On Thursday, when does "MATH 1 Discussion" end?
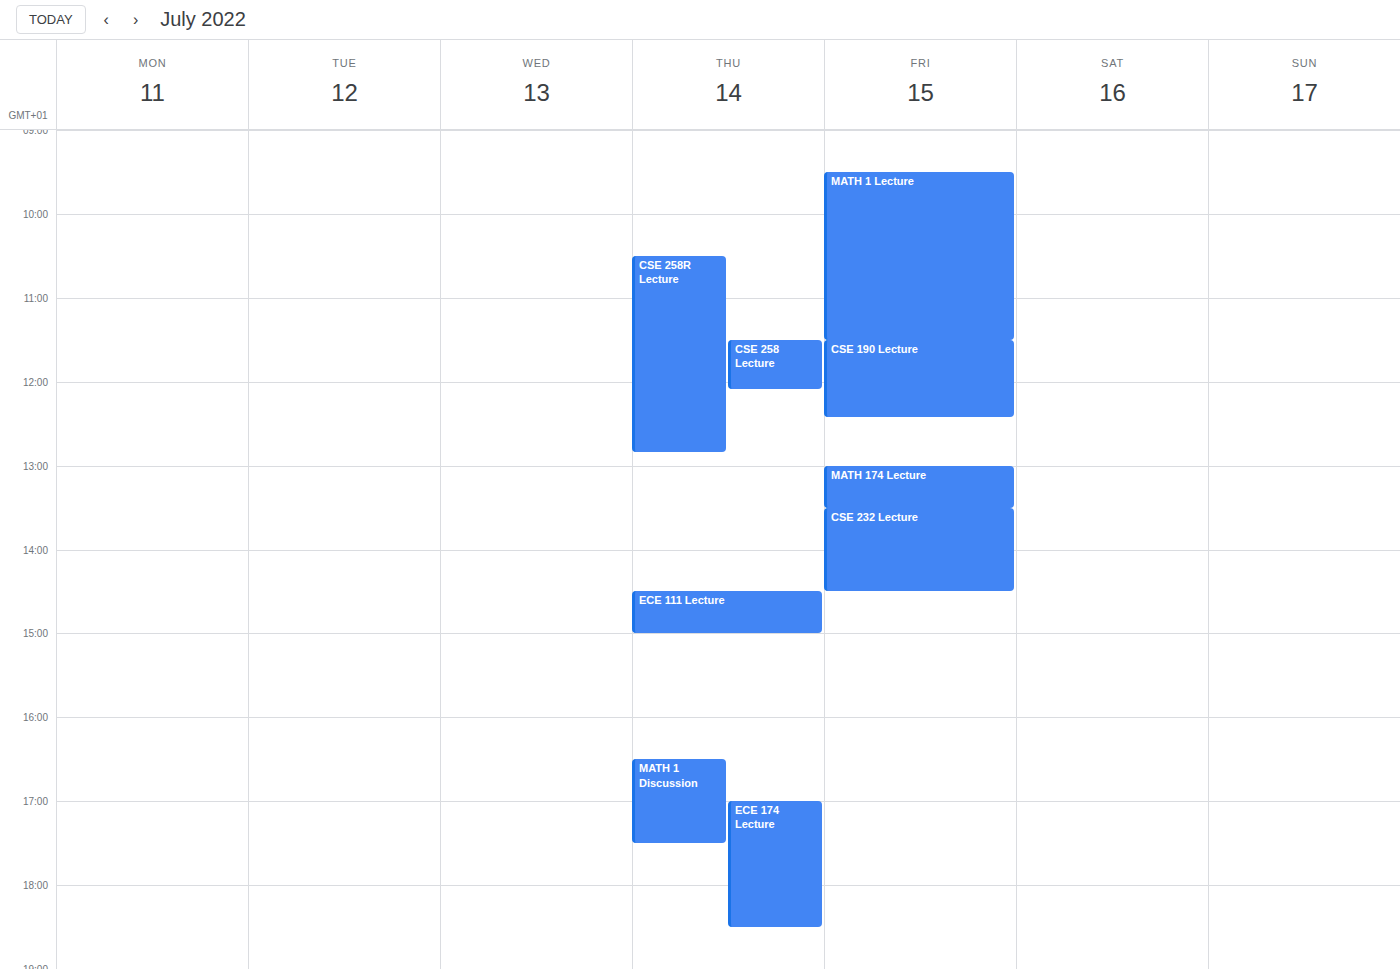
5:30 PM